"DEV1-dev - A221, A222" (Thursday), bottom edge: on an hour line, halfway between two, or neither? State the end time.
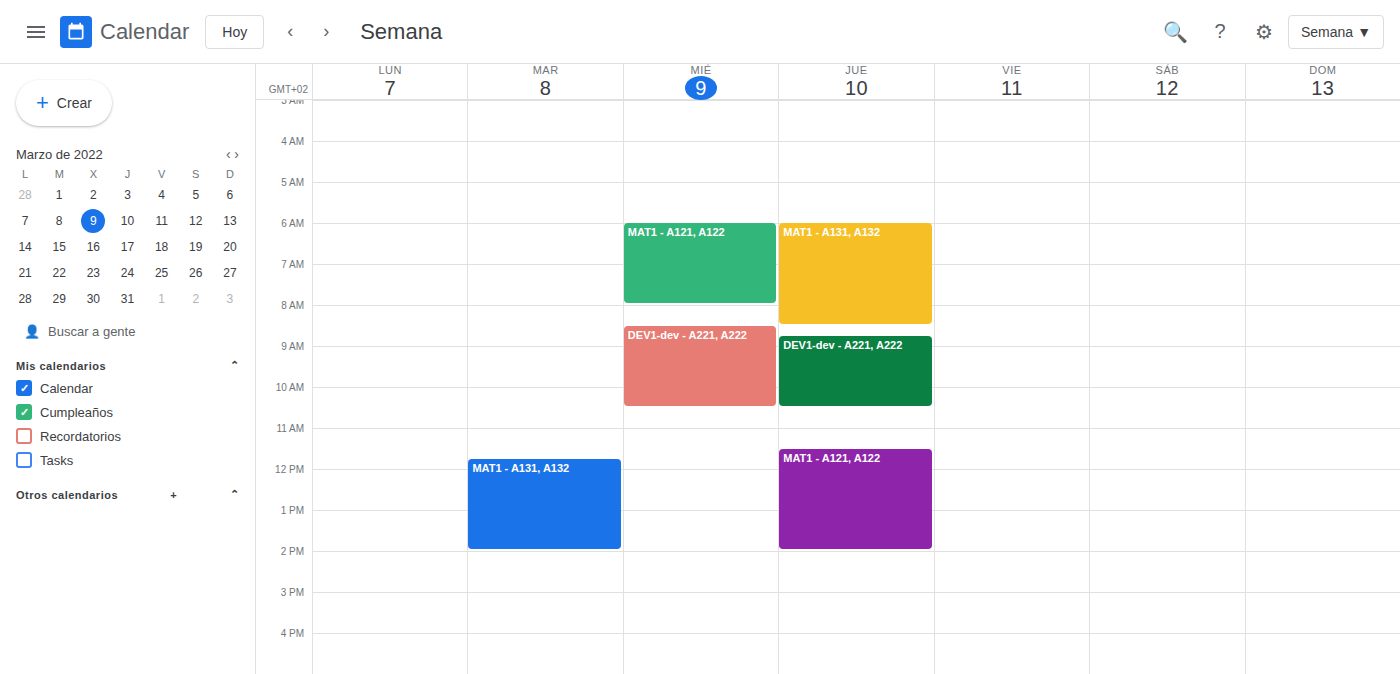
10:30 -- halfway between the 10:00 and 11:00 lines.